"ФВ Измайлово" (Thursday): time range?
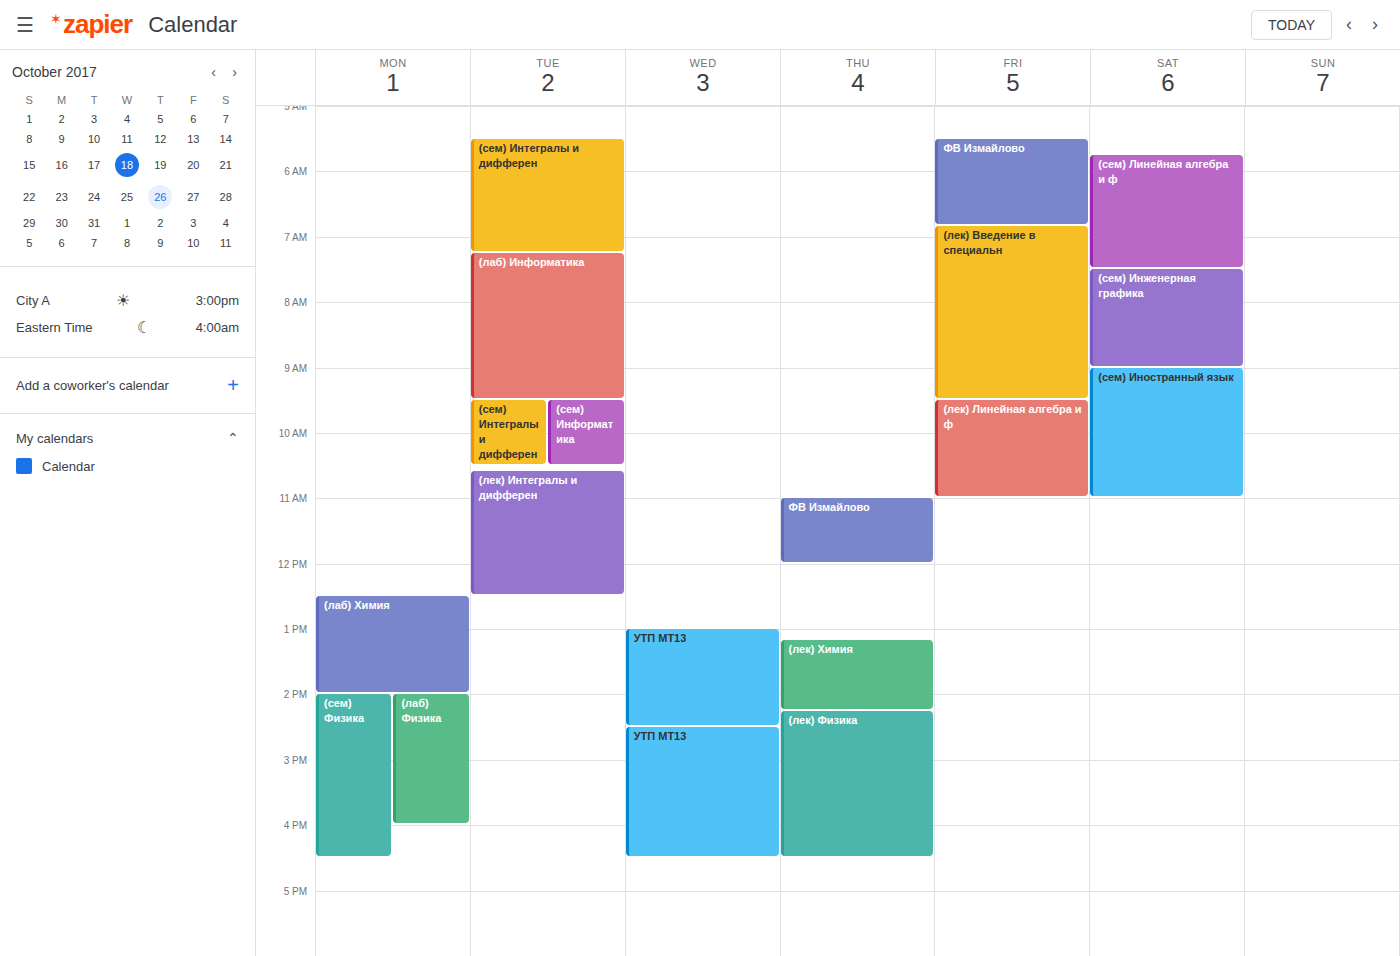
11:00 AM to 12:00 PM